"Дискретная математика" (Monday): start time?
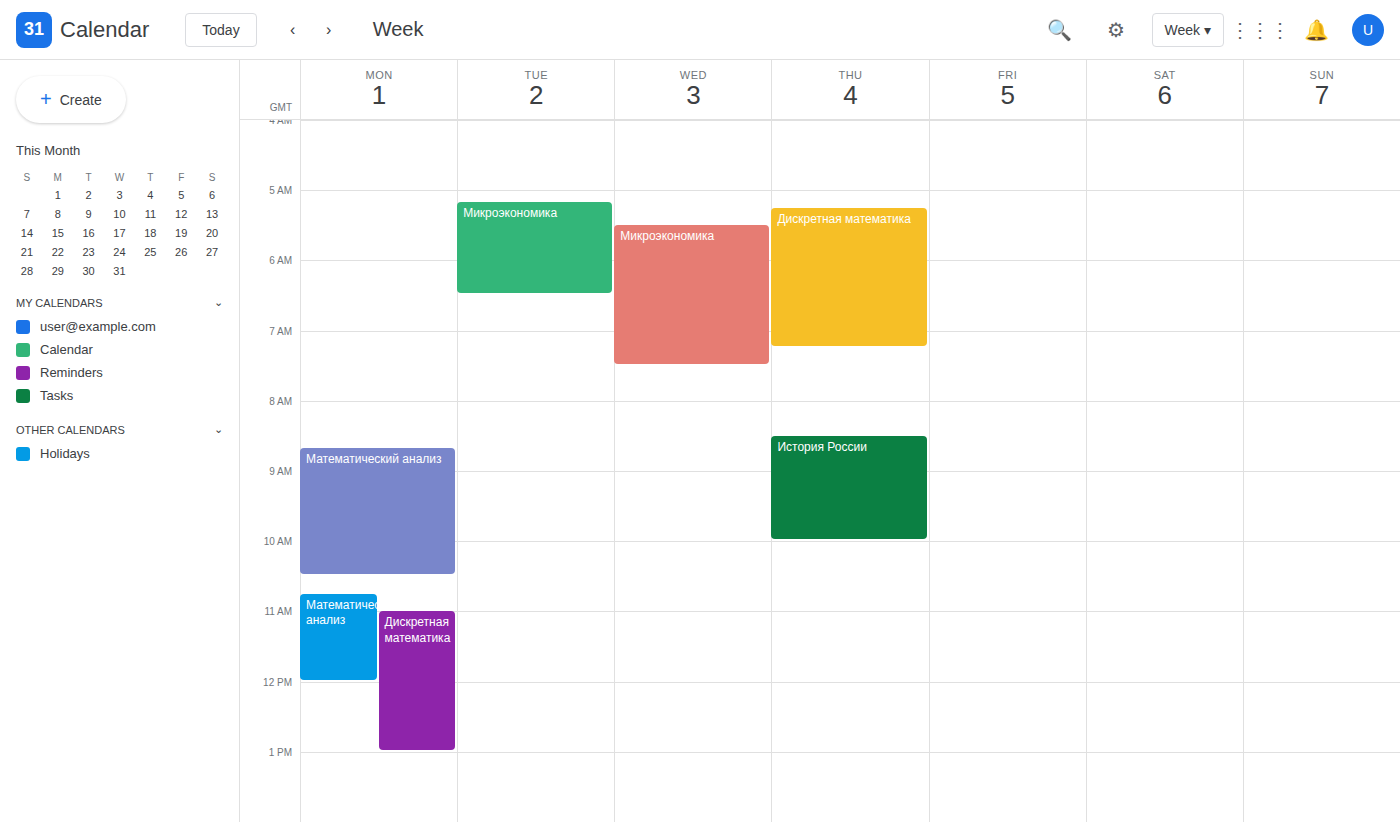
11:00 AM